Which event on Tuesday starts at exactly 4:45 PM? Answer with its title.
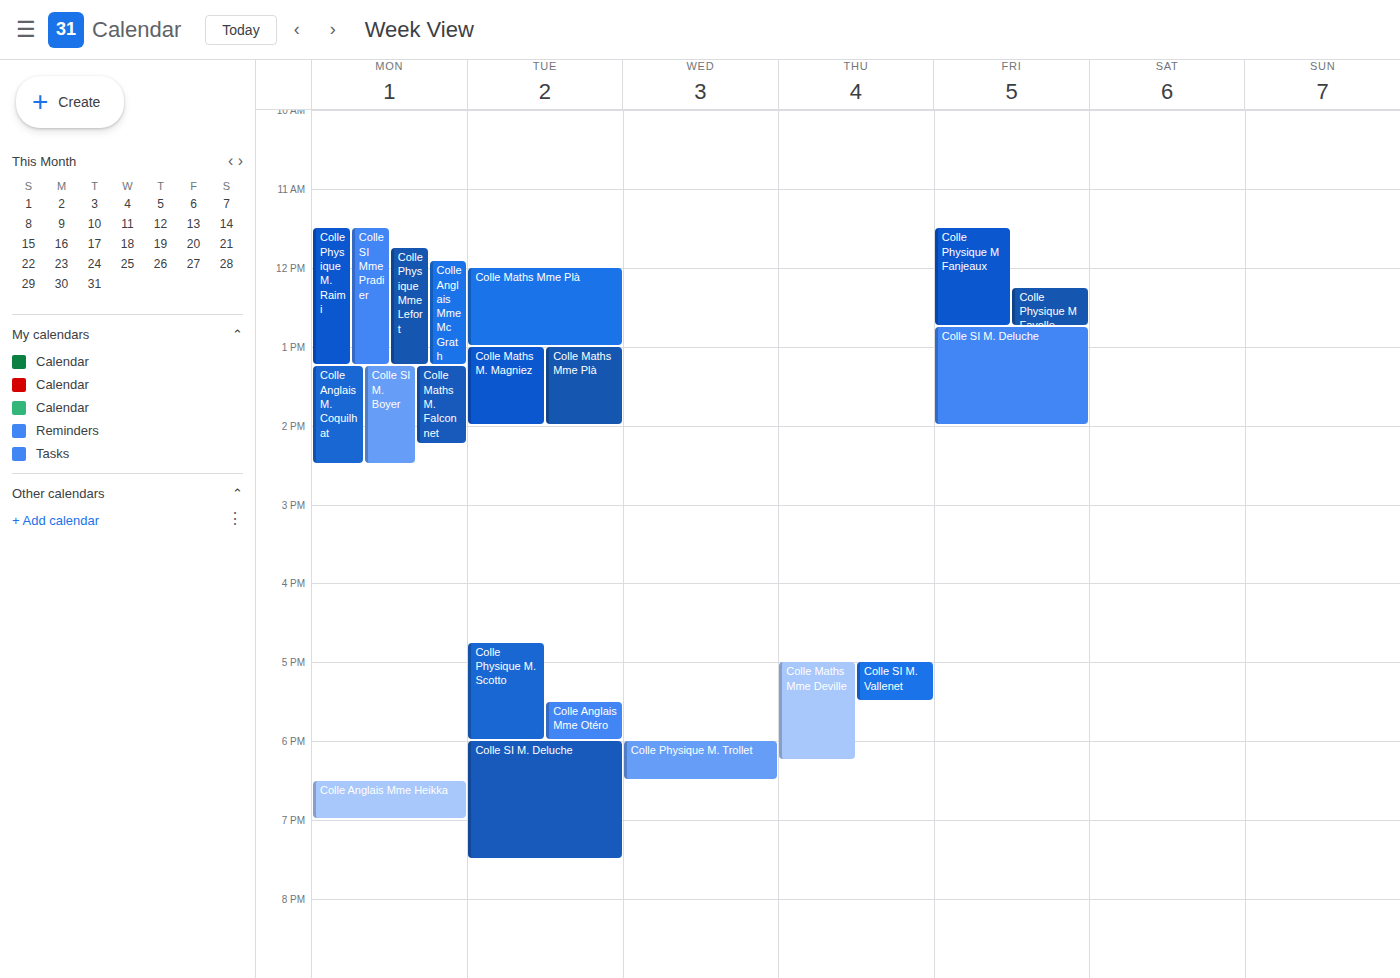
"Colle Physique M. Scotto"